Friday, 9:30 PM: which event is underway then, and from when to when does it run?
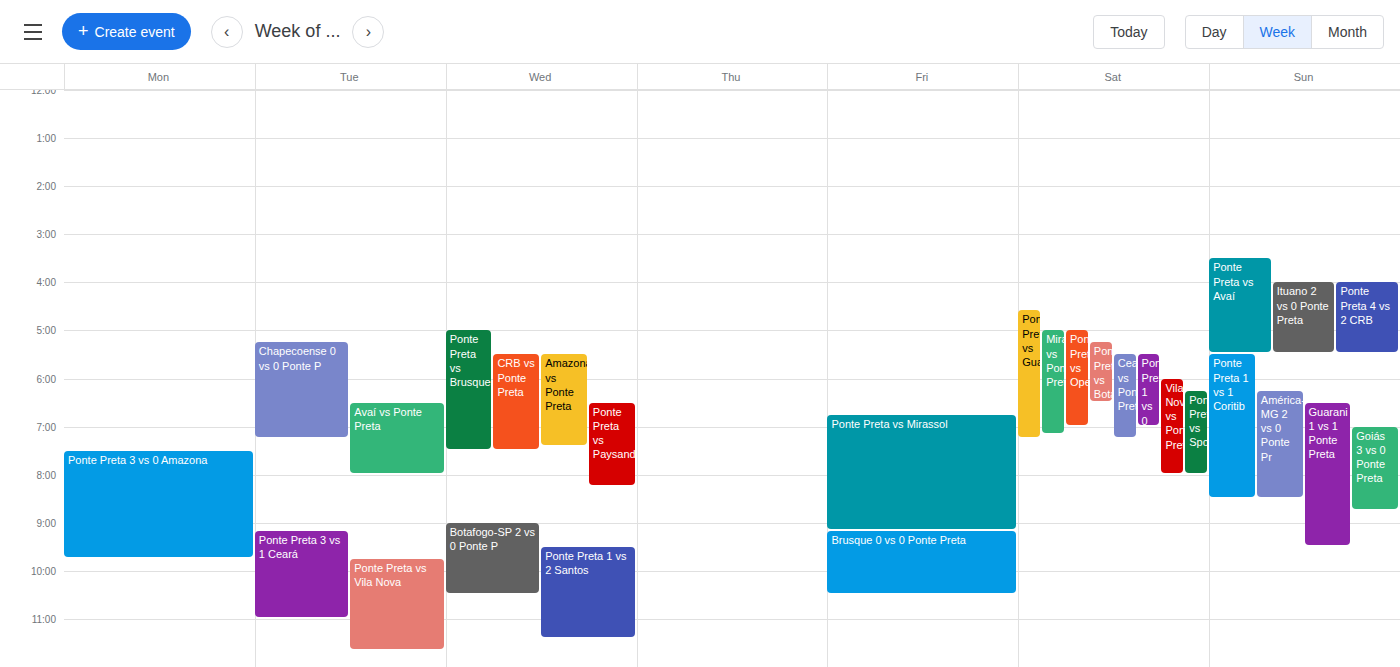
"Brusque 0 vs 0 Ponte Preta", 9:10 PM to 10:30 PM